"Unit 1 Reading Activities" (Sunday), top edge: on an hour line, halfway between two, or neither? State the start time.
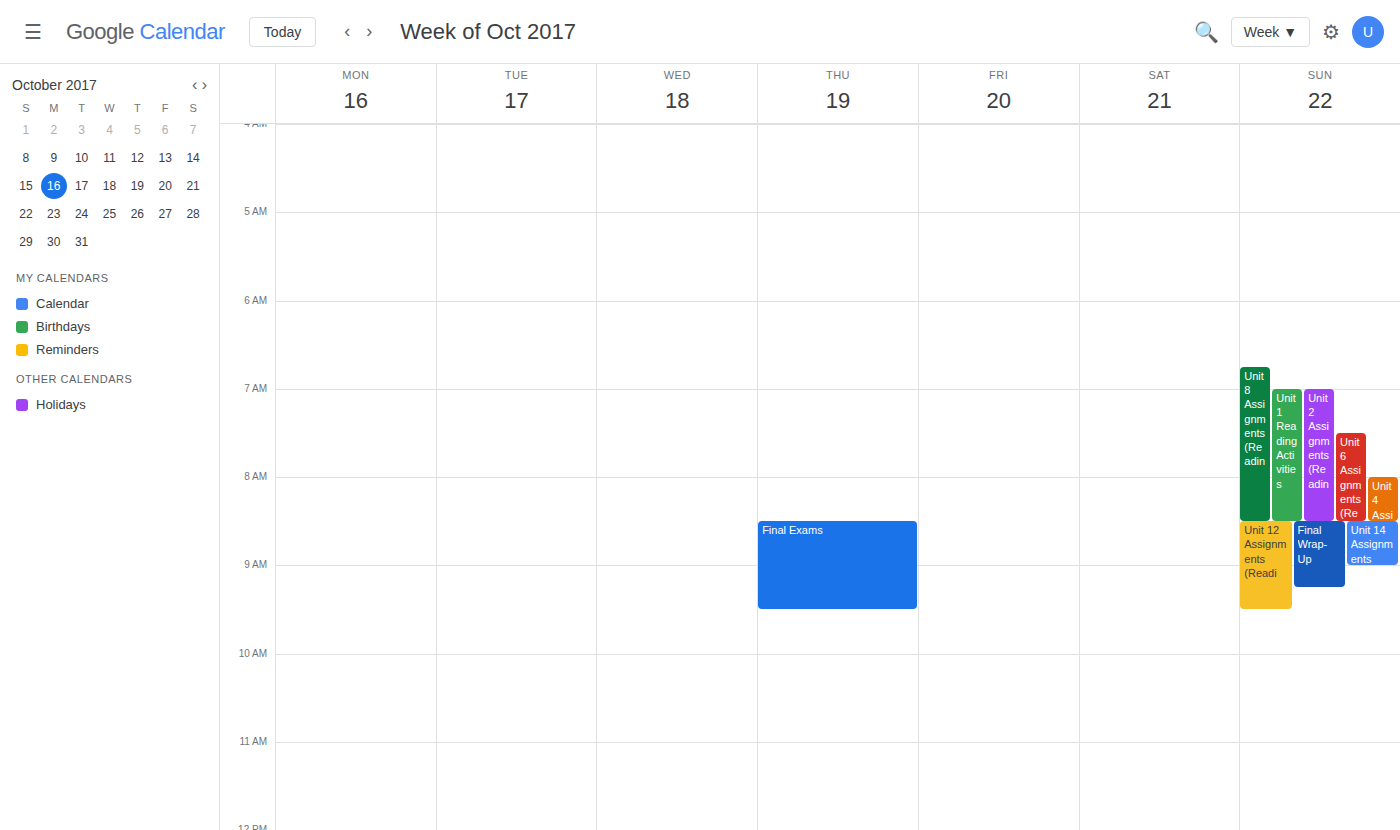
7:00 AM -- exactly on the 7 AM line.